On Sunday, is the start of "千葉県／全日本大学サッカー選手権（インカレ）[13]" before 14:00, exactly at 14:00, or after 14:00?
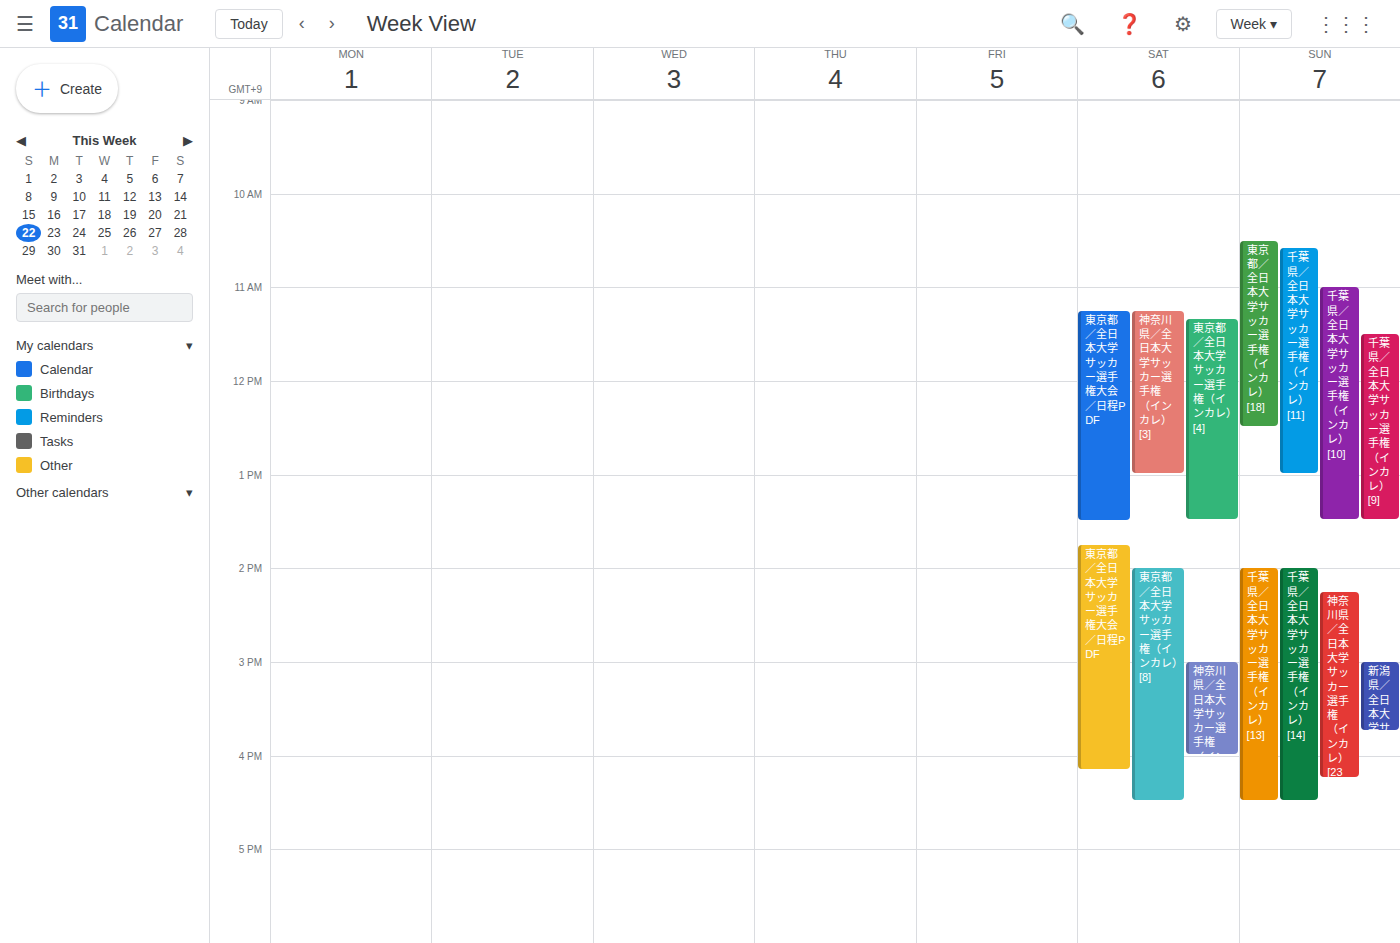
14:00 -- exactly at 14:00, on the 14:00 line.